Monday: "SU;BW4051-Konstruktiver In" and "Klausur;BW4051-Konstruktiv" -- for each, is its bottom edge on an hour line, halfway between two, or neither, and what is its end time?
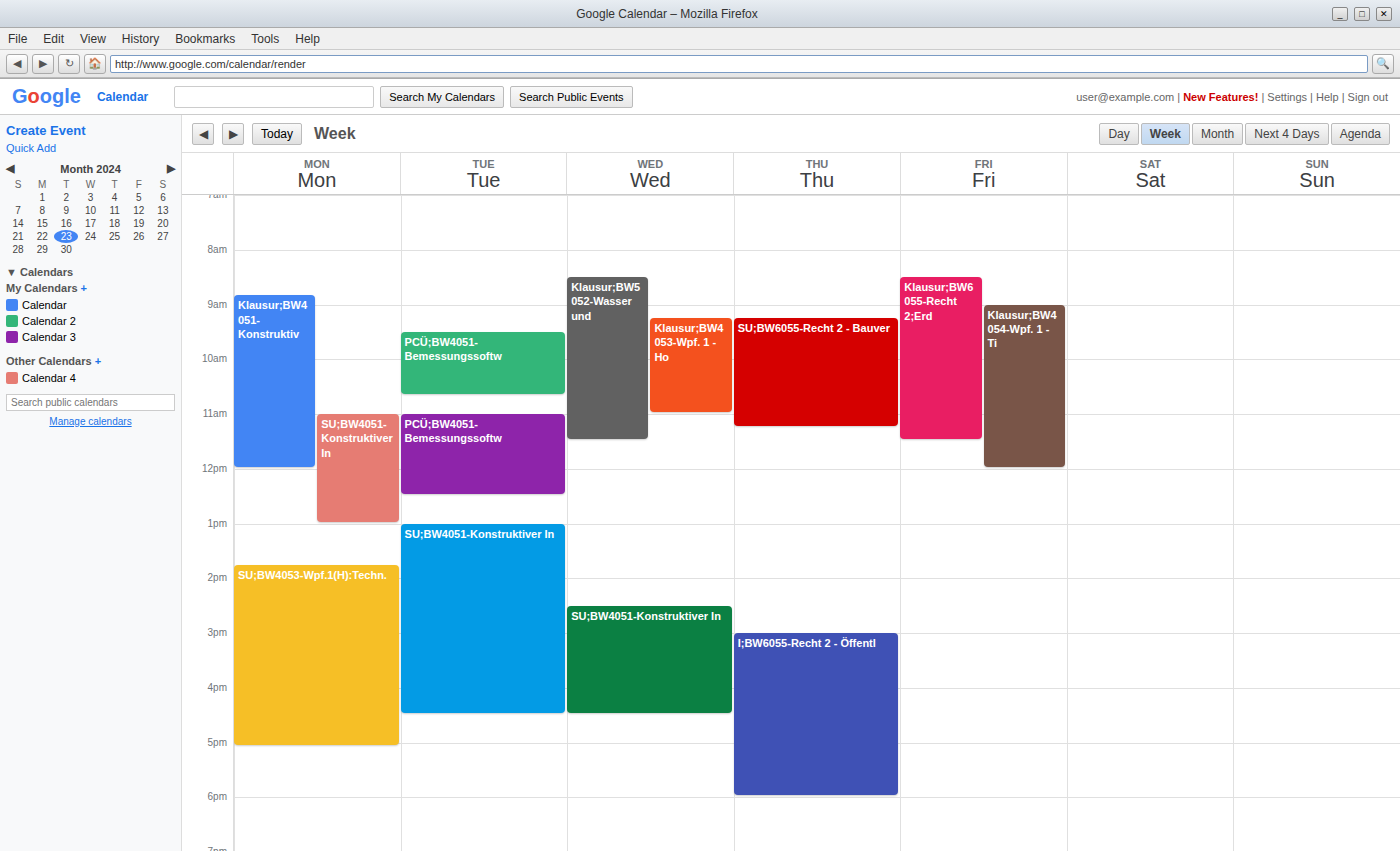
"SU;BW4051-Konstruktiver In": 1:00 PM, exactly on the 1 PM line. "Klausur;BW4051-Konstruktiv": 12:00 PM, exactly on the 12 PM line.